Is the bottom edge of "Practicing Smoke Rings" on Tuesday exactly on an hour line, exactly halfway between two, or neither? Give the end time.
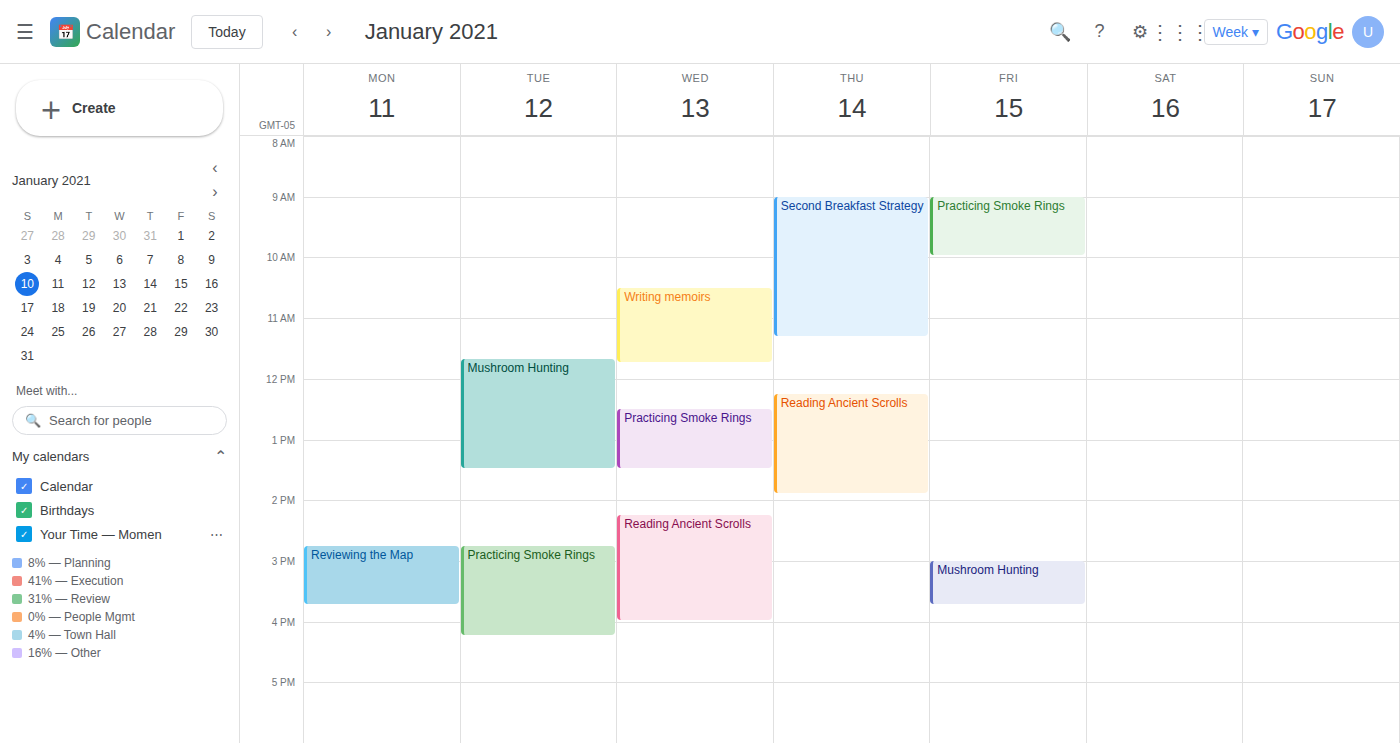
4:15 PM -- neither: a quarter of the way from the 4 PM line to the 5 PM line.